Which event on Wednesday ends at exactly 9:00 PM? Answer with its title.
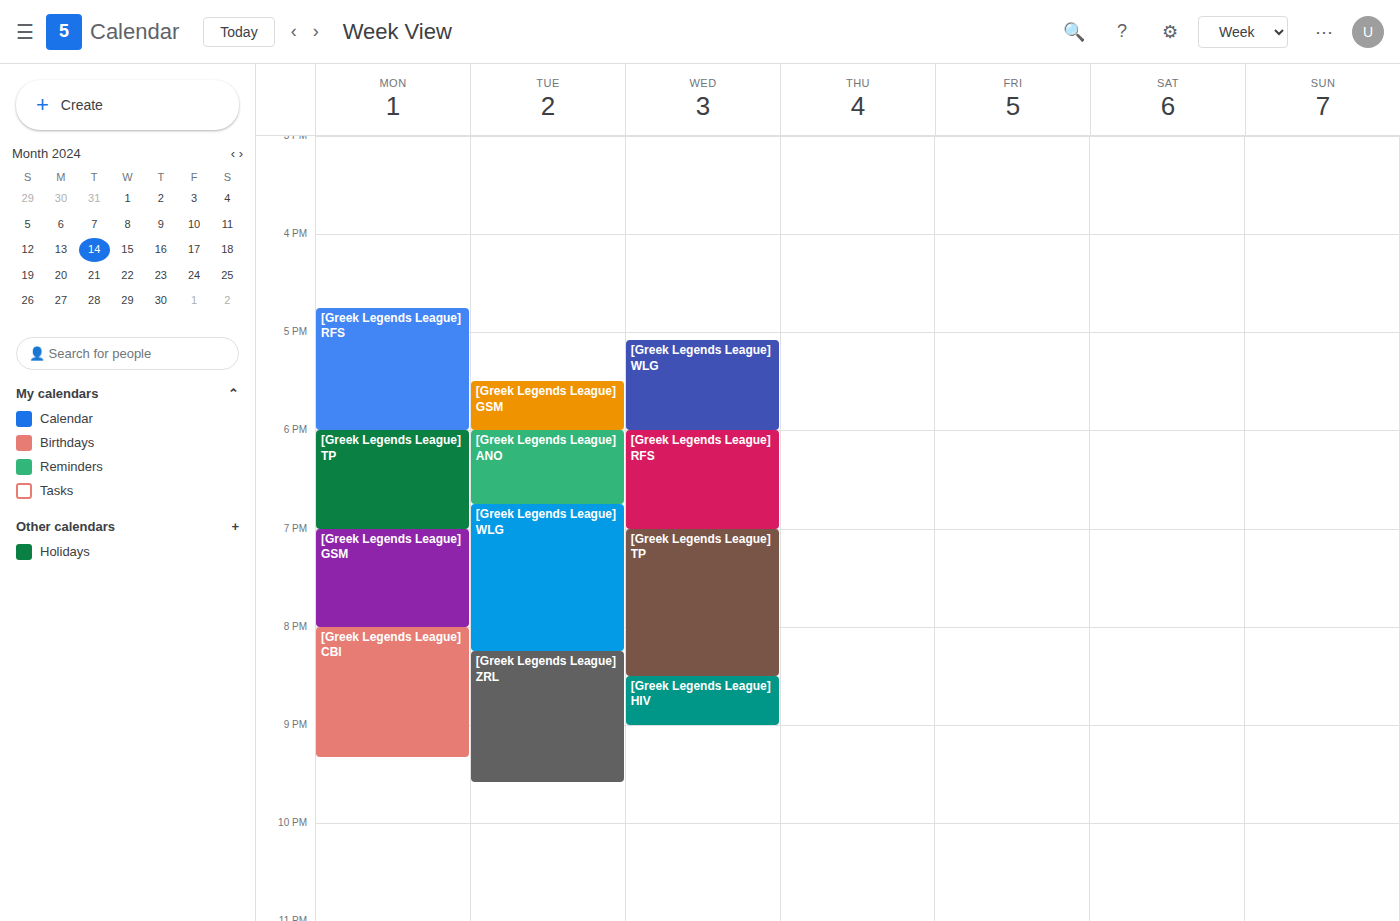
"[Greek Legends League] HIV"